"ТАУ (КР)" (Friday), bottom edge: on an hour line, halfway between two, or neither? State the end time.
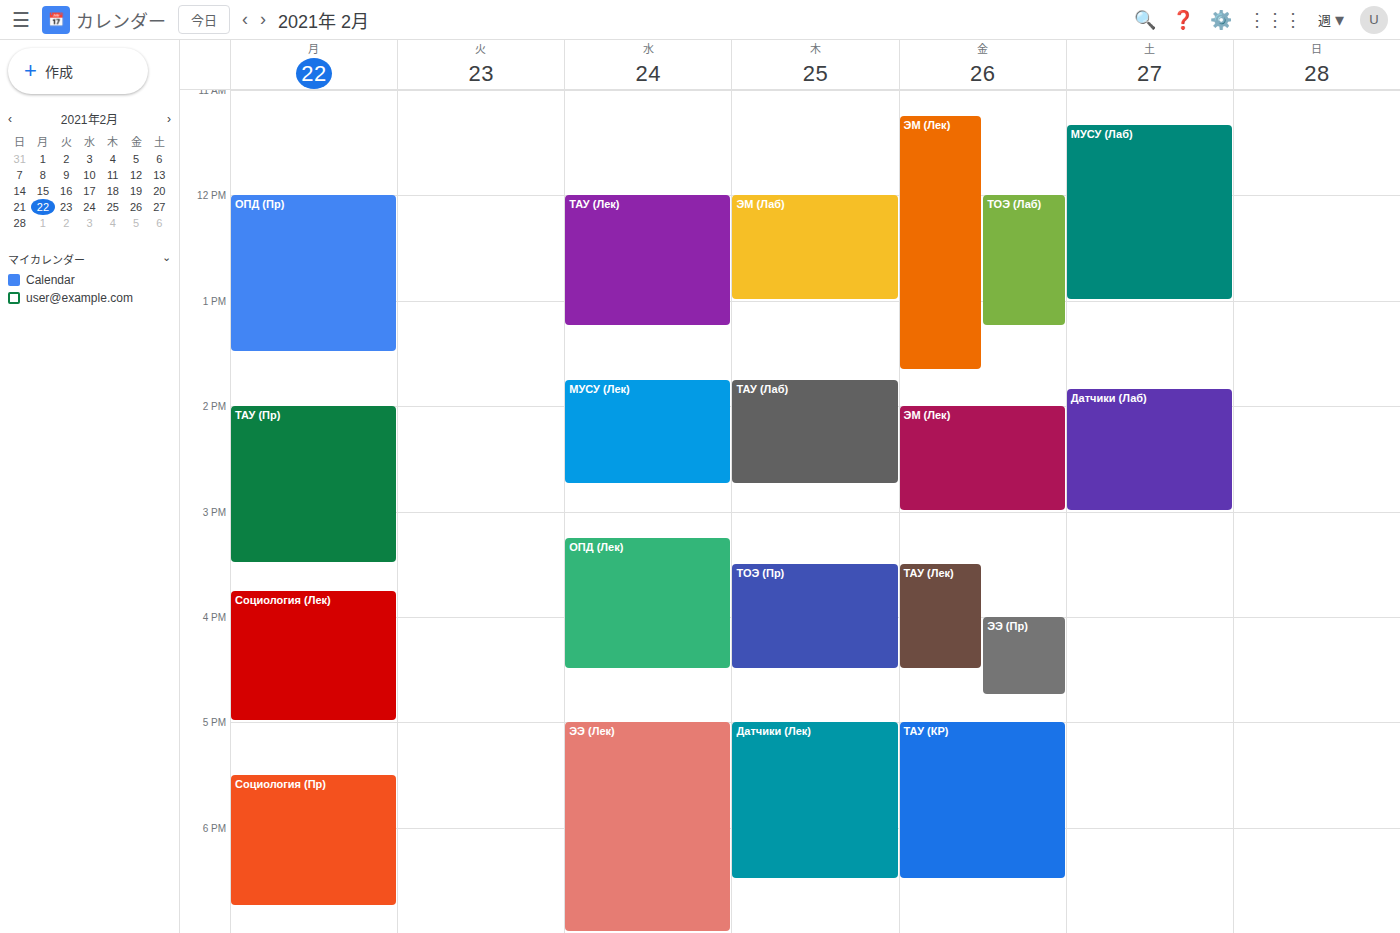
6:30 PM -- halfway between the 6 PM and 7 PM lines.